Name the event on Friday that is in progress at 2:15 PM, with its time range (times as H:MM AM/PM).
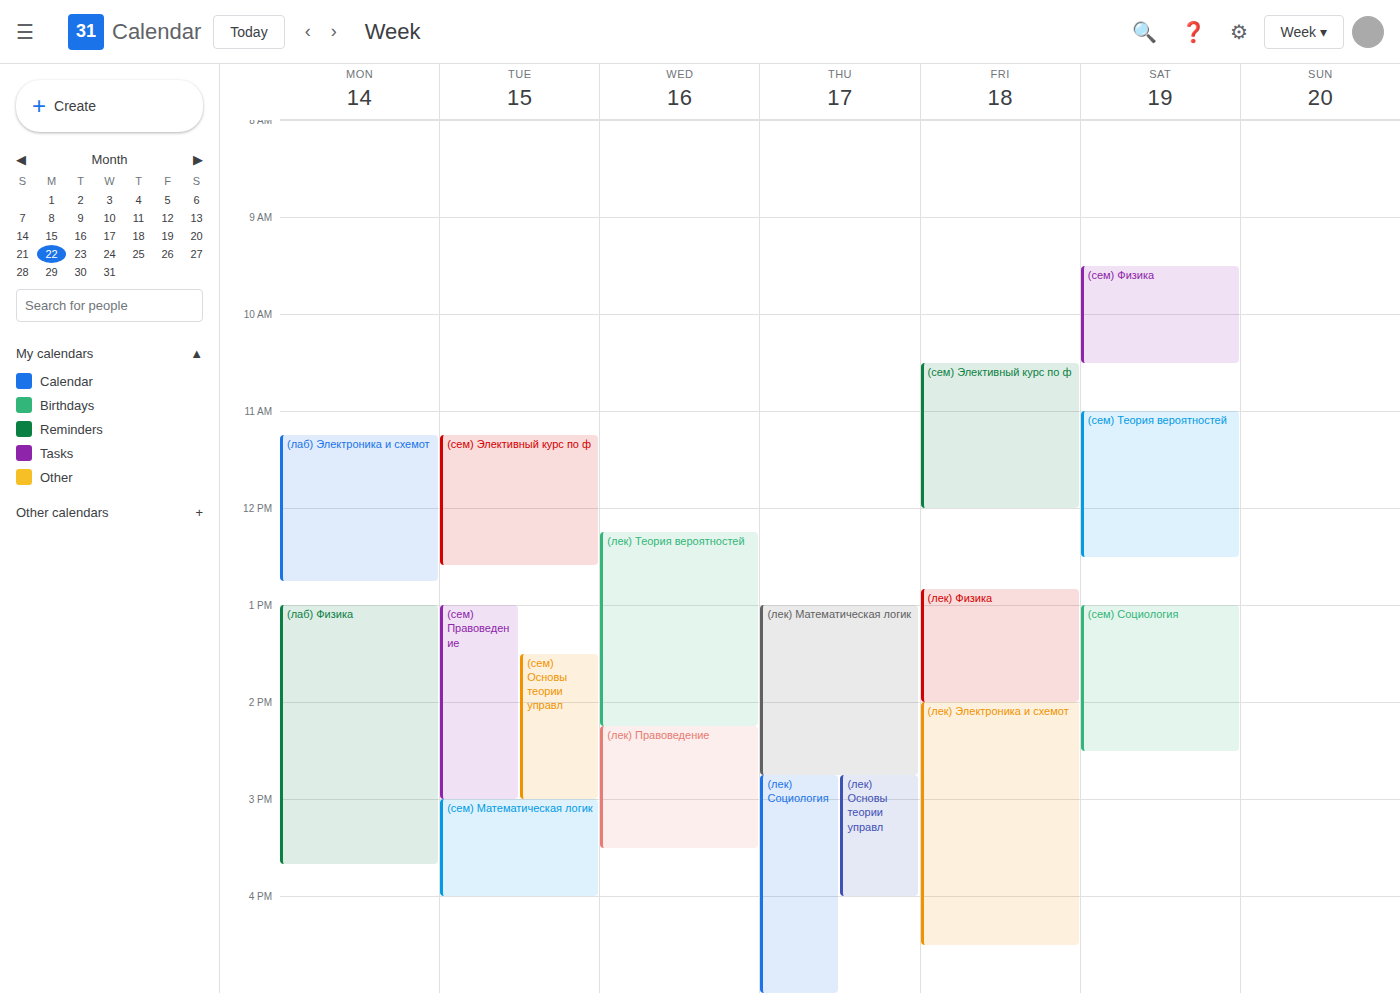
"(лек) Электроника и схемот", 2:00 PM to 4:30 PM